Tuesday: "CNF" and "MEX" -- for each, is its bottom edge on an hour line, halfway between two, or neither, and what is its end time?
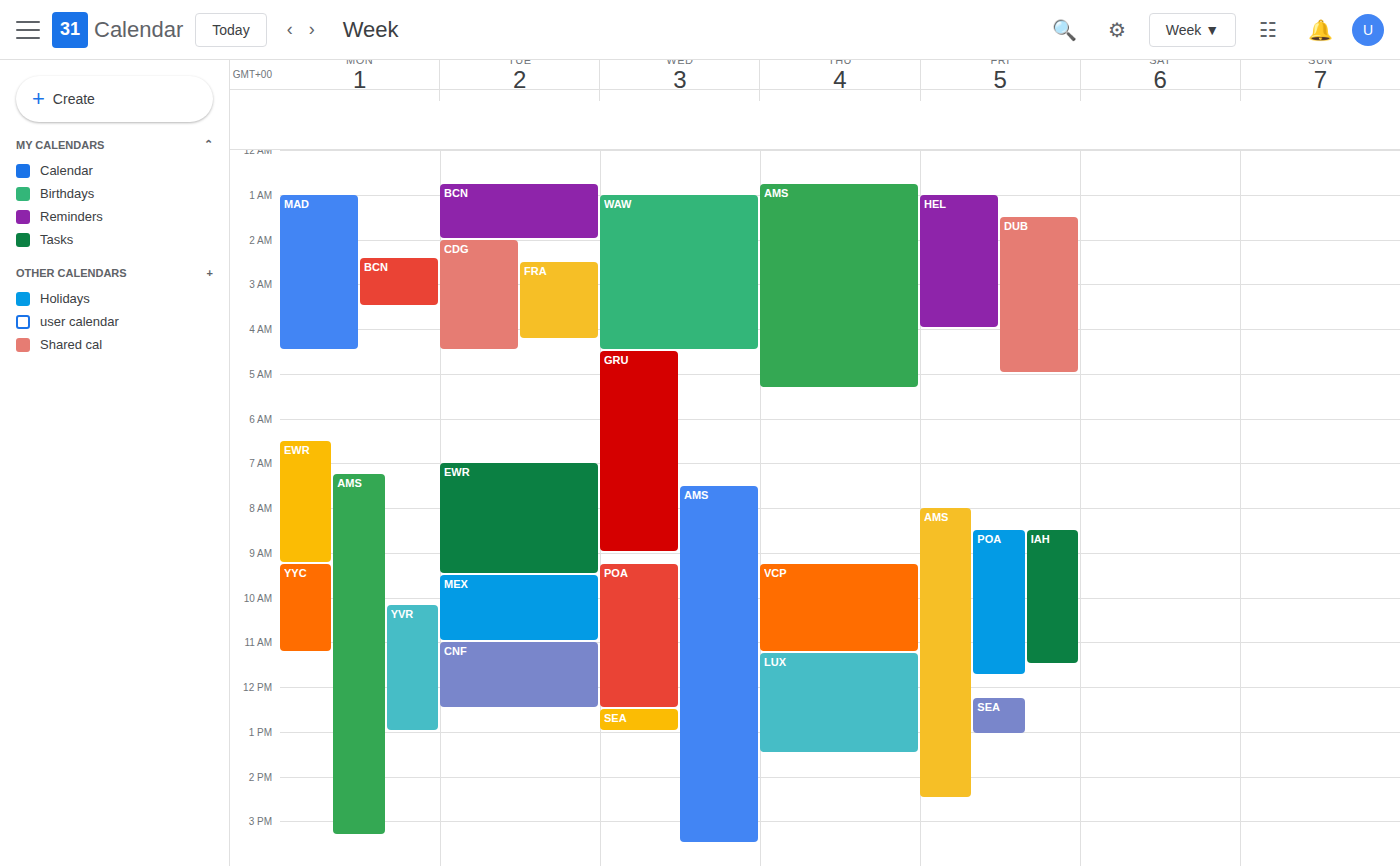
"CNF": 12:30, halfway between the 12:00 and 13:00 lines. "MEX": 11:00, exactly on the 11:00 line.